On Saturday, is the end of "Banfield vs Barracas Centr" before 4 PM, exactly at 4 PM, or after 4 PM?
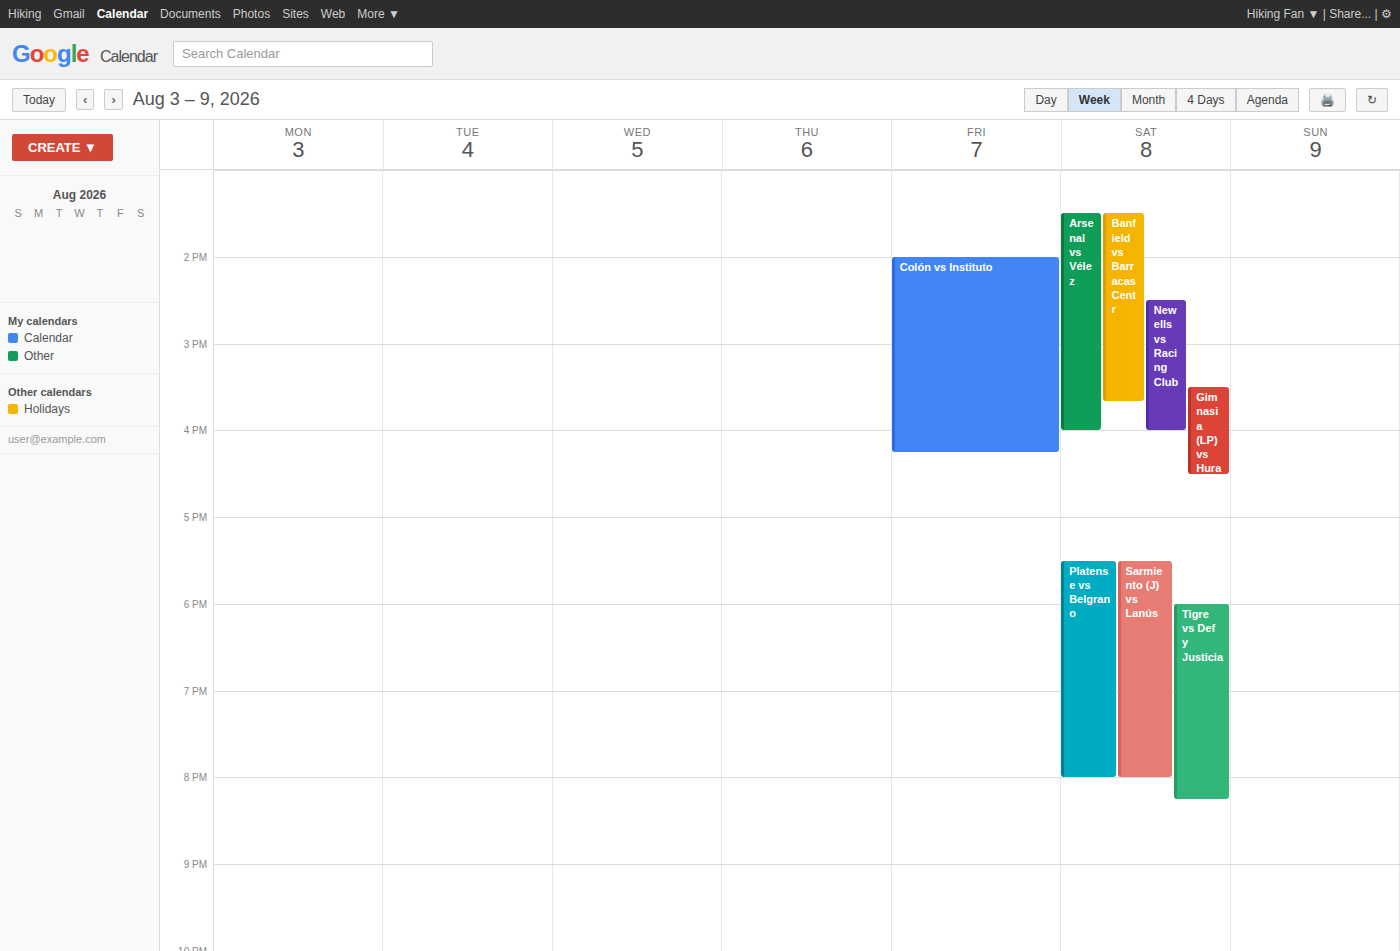
3:40 PM -- before 4 PM, 20 minutes above the 4 PM line.